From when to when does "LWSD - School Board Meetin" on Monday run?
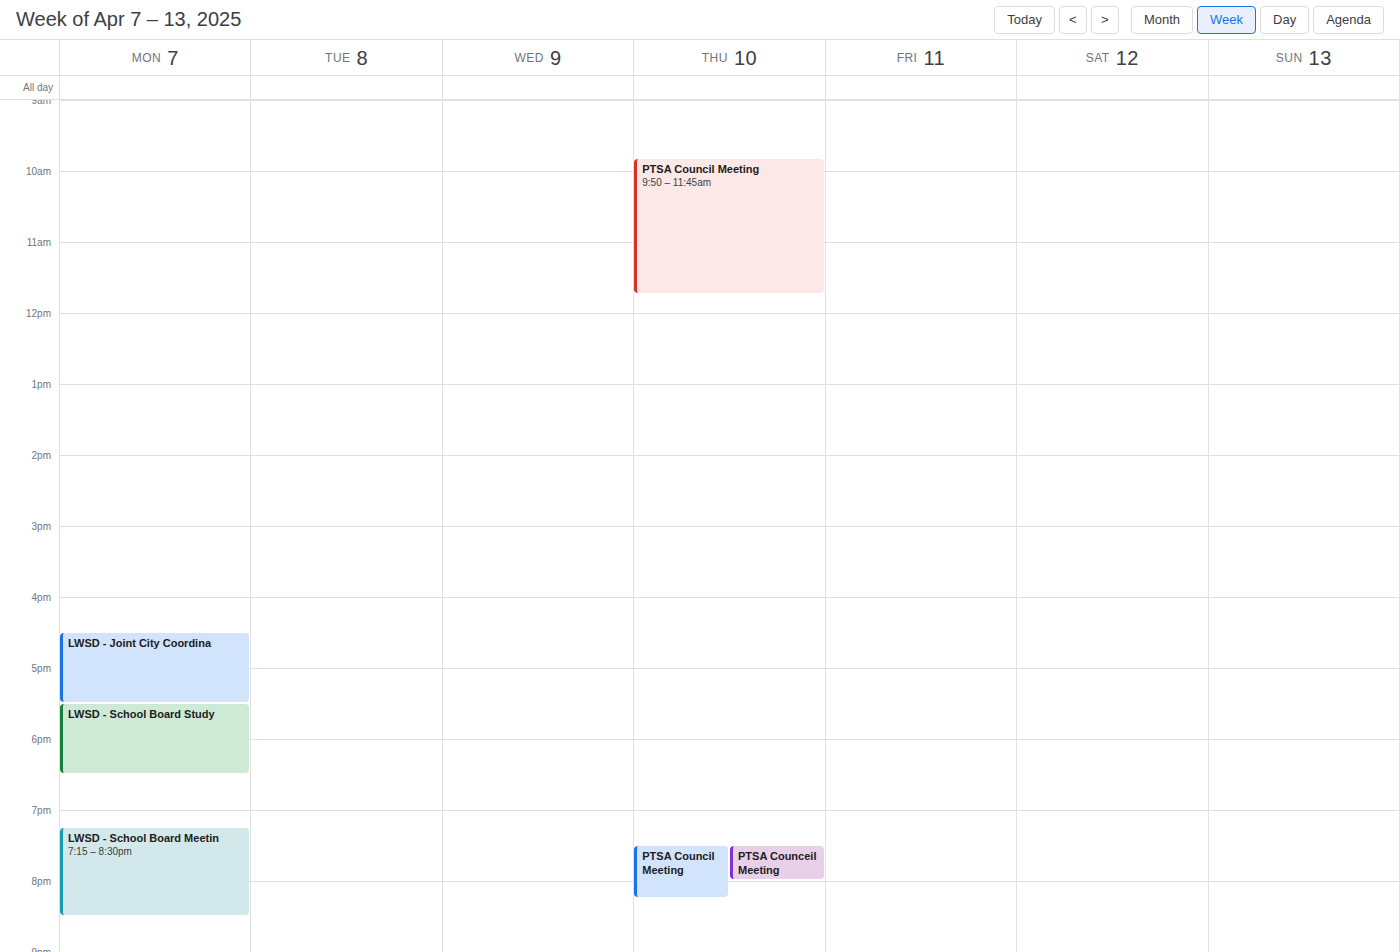
19:15 to 20:30